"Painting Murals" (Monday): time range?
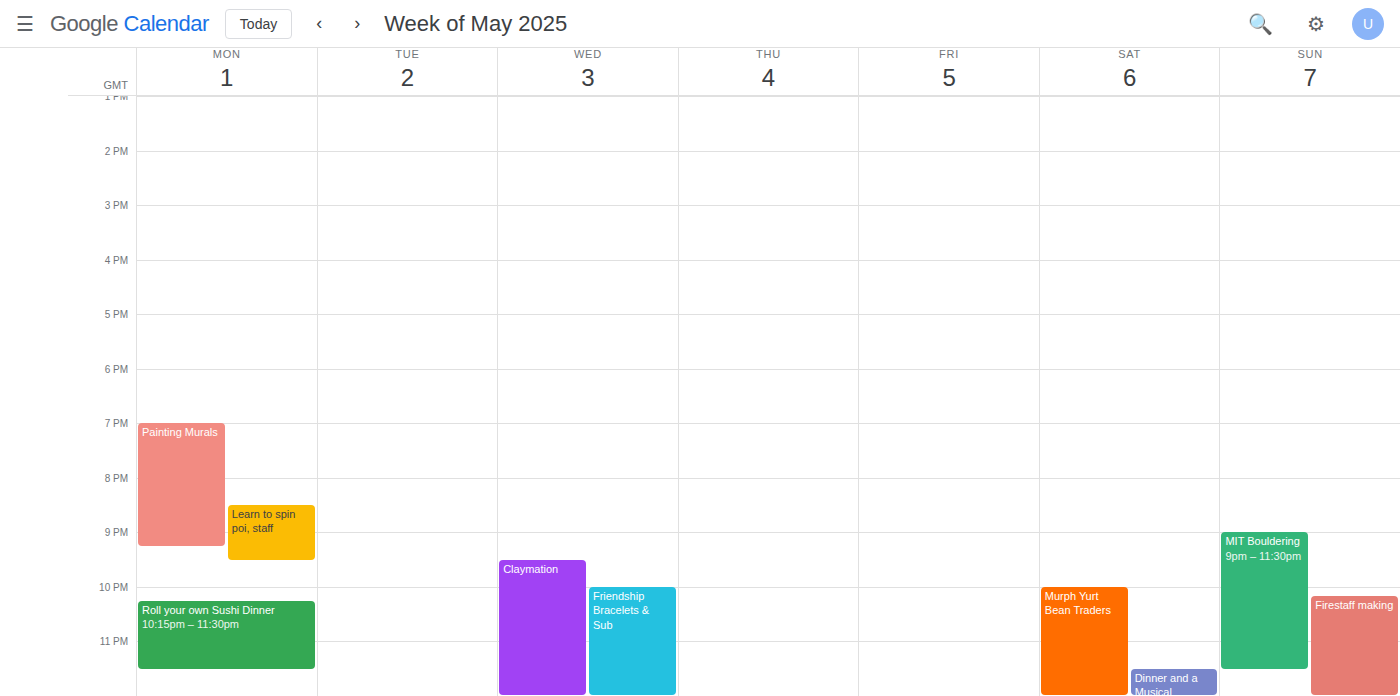
19:00 to 21:15